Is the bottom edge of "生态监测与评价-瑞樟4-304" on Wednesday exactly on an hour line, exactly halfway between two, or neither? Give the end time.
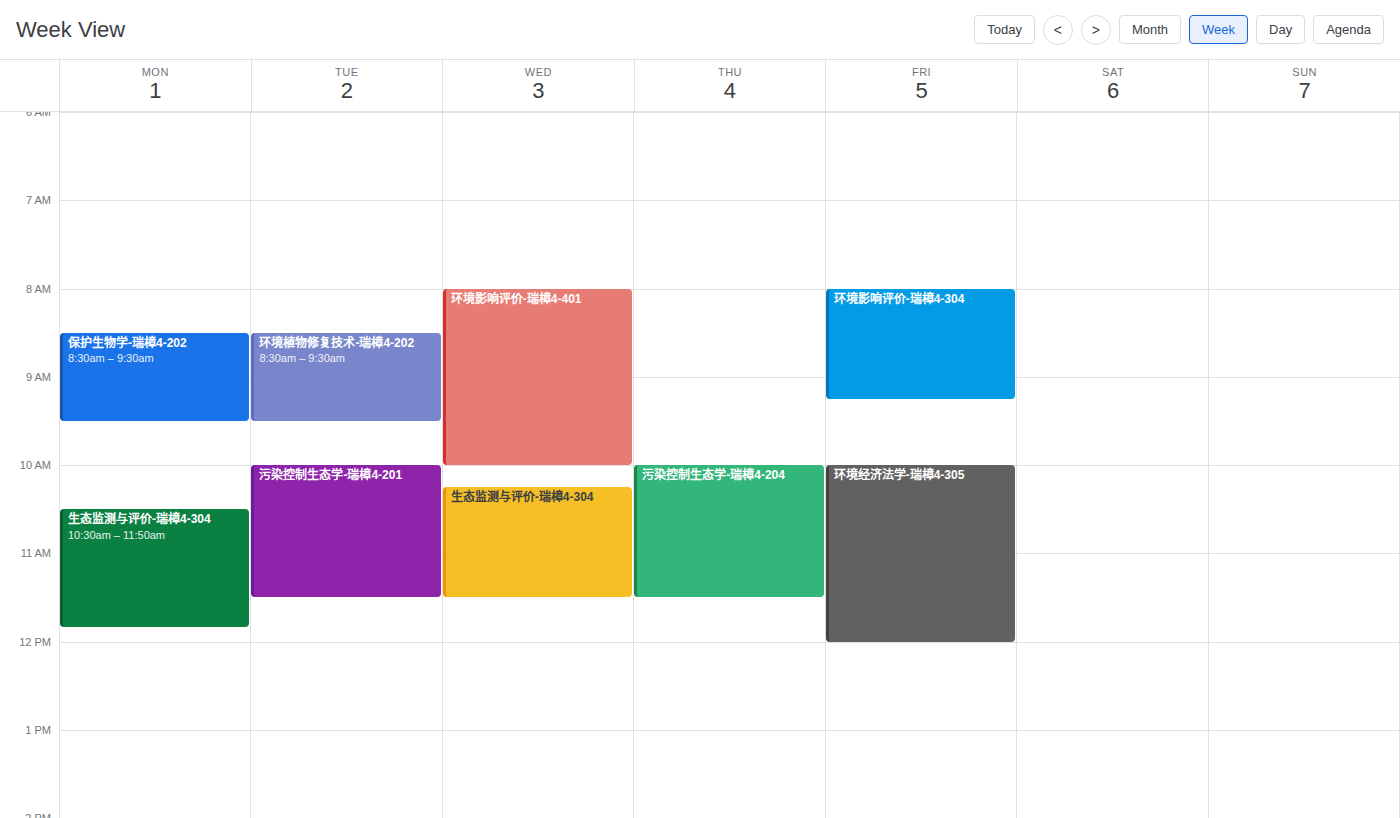
11:30 AM -- halfway between the 11 AM and 12 PM lines.